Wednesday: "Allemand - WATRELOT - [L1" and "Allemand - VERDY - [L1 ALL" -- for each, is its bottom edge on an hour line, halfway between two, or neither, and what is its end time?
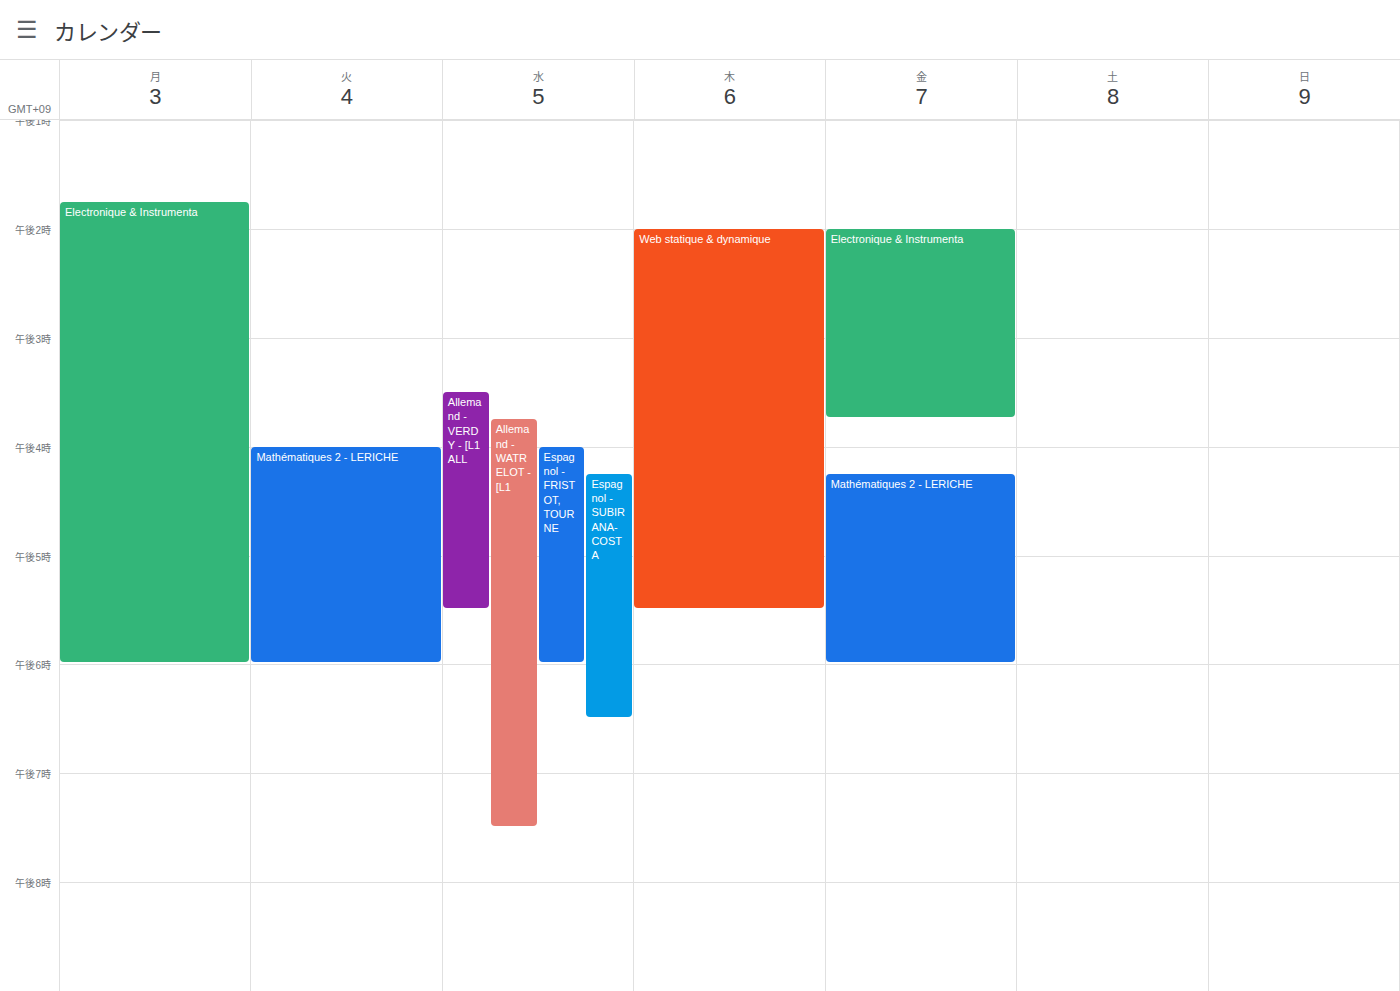
"Allemand - WATRELOT - [L1": 7:30 PM, halfway between the 7 PM and 8 PM lines. "Allemand - VERDY - [L1 ALL": 5:30 PM, halfway between the 5 PM and 6 PM lines.